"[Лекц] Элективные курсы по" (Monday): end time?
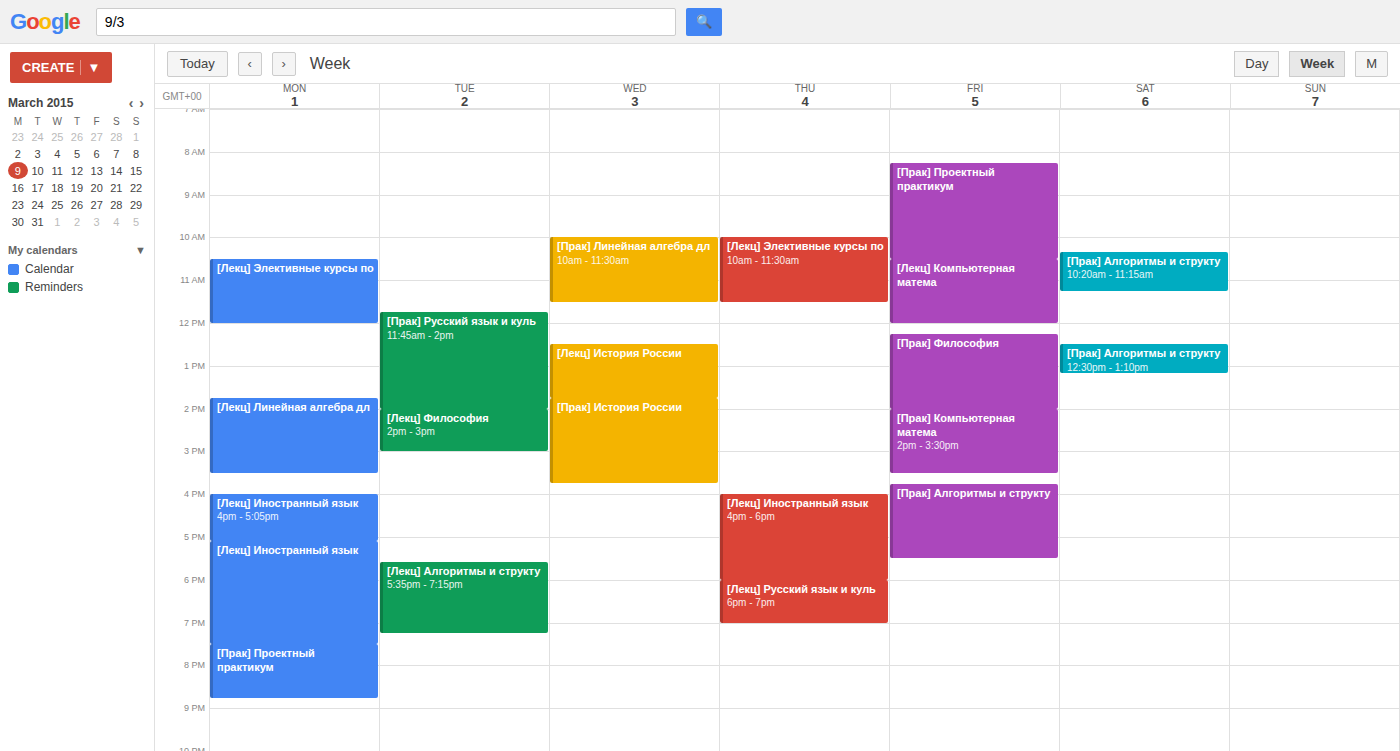
12:00 PM